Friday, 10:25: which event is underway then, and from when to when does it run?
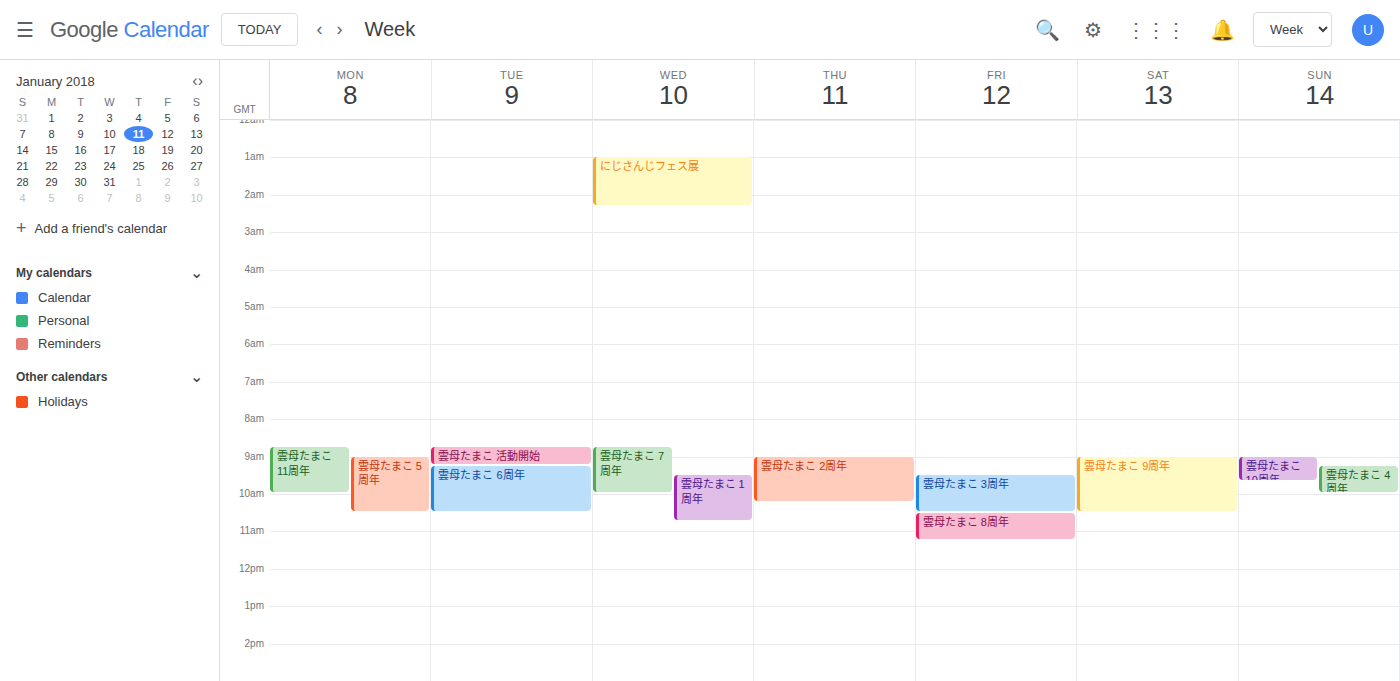
"雲母たまこ 3周年", 09:30 to 10:30